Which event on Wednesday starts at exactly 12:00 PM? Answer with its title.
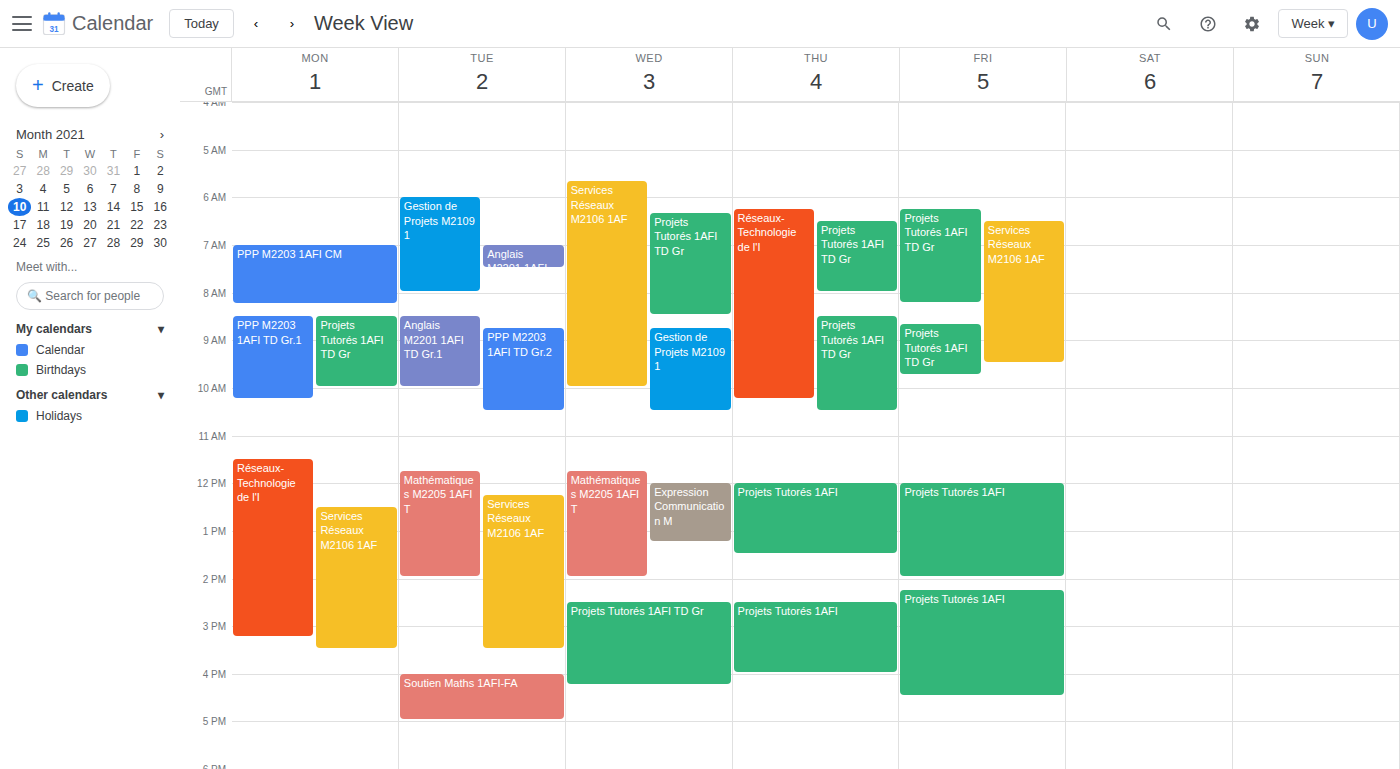
"Expression Communication M"